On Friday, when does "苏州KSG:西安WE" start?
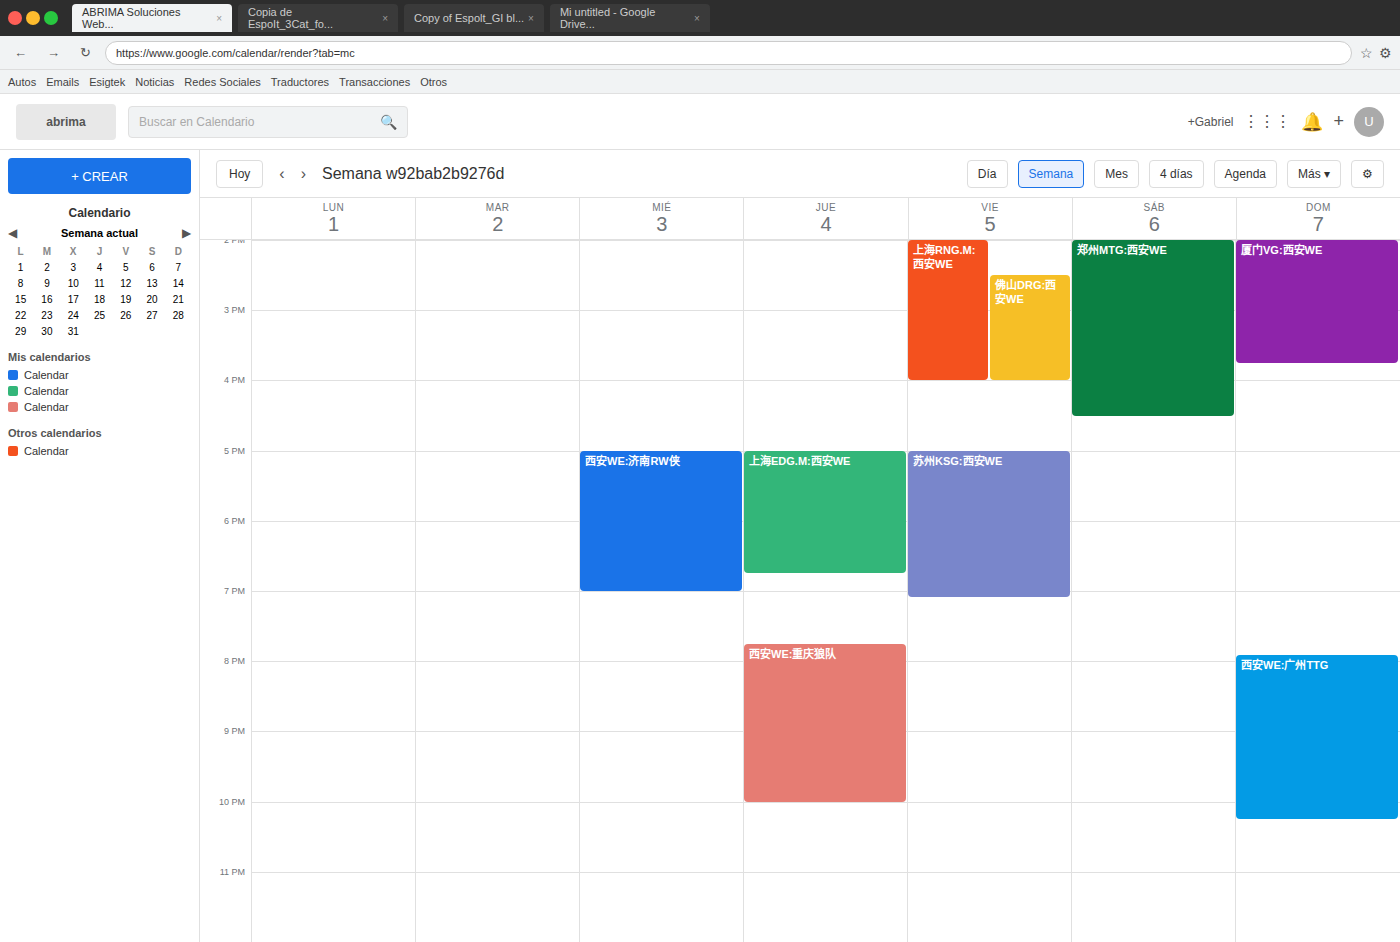
5:00 PM